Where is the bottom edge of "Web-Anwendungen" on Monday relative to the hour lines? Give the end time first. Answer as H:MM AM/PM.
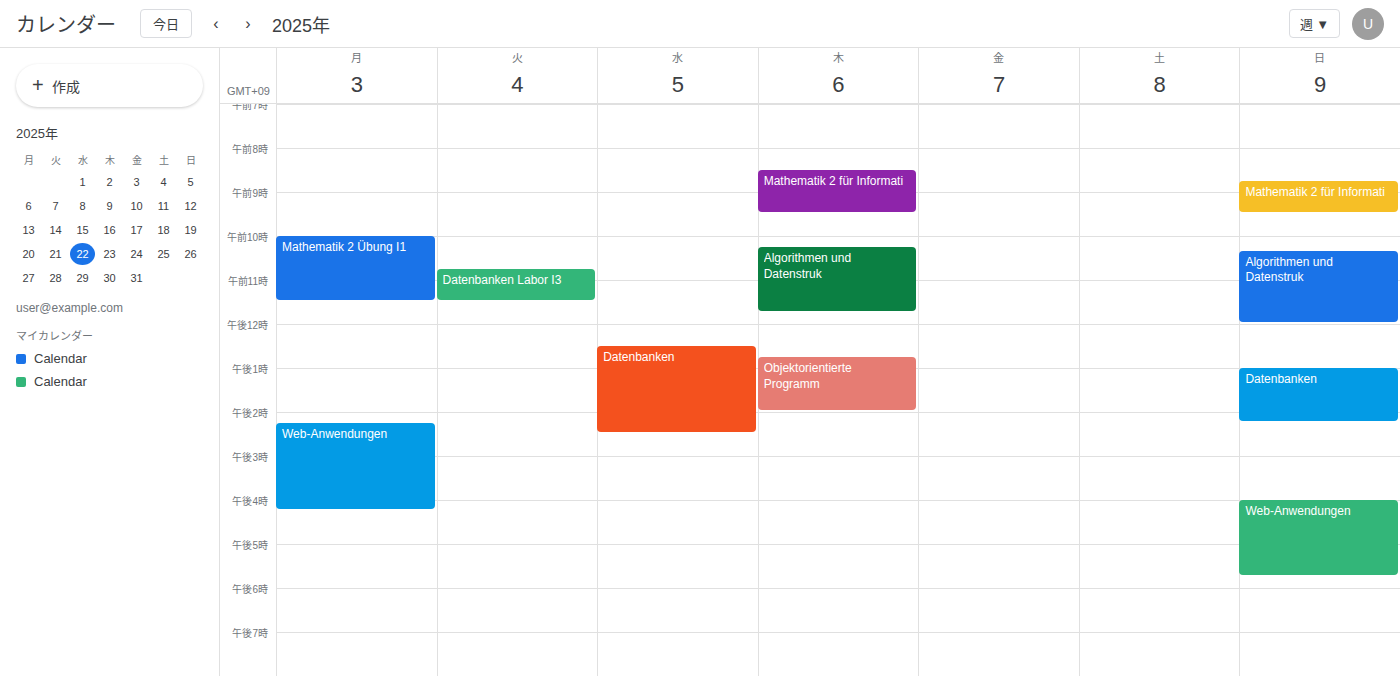
4:15 PM -- neither: a quarter of the way from the 4 PM line to the 5 PM line.